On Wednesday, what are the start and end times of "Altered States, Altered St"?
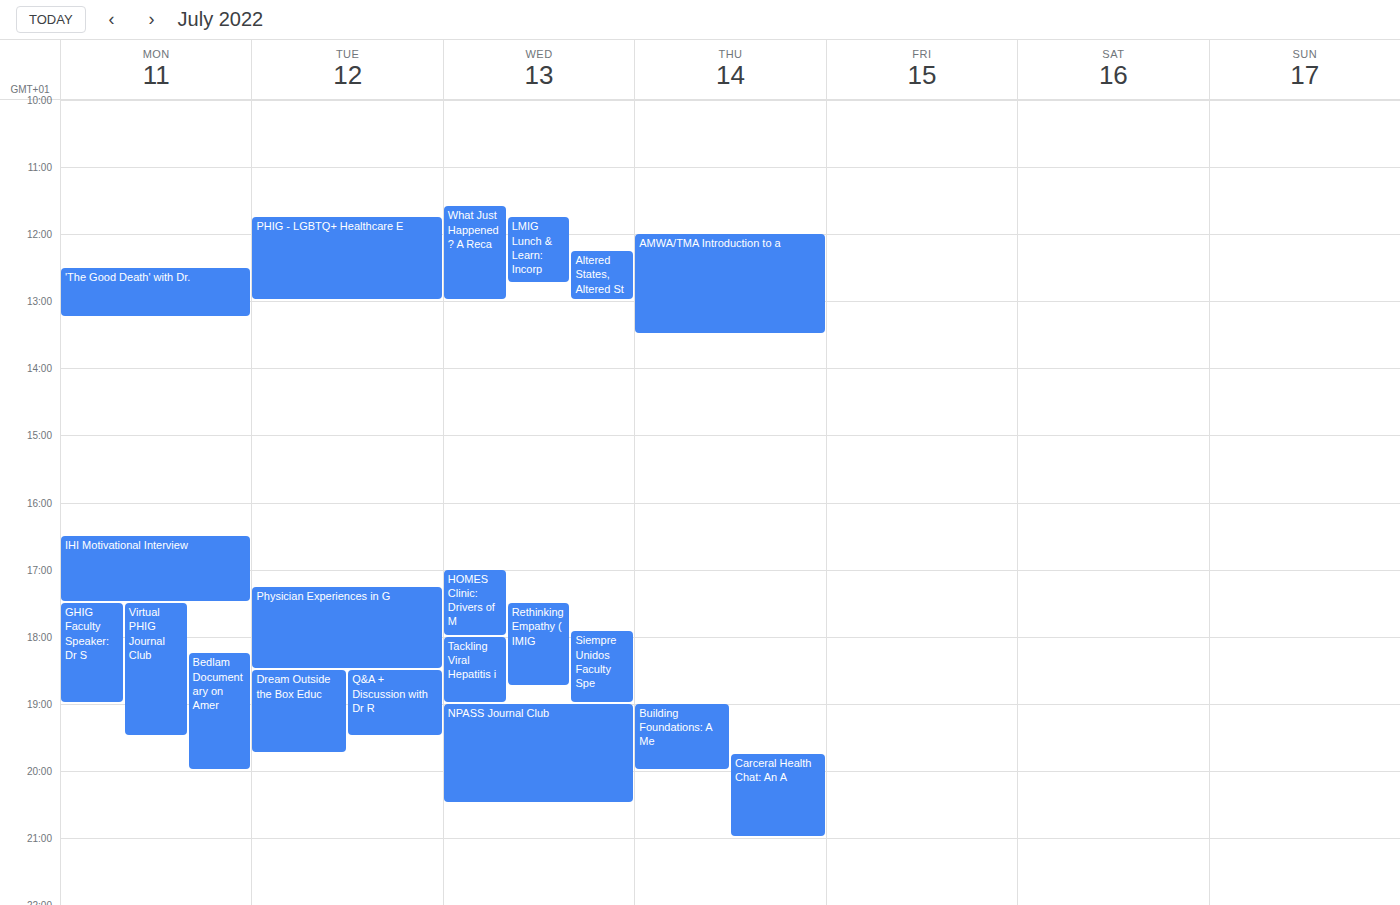
12:15 PM to 1:00 PM